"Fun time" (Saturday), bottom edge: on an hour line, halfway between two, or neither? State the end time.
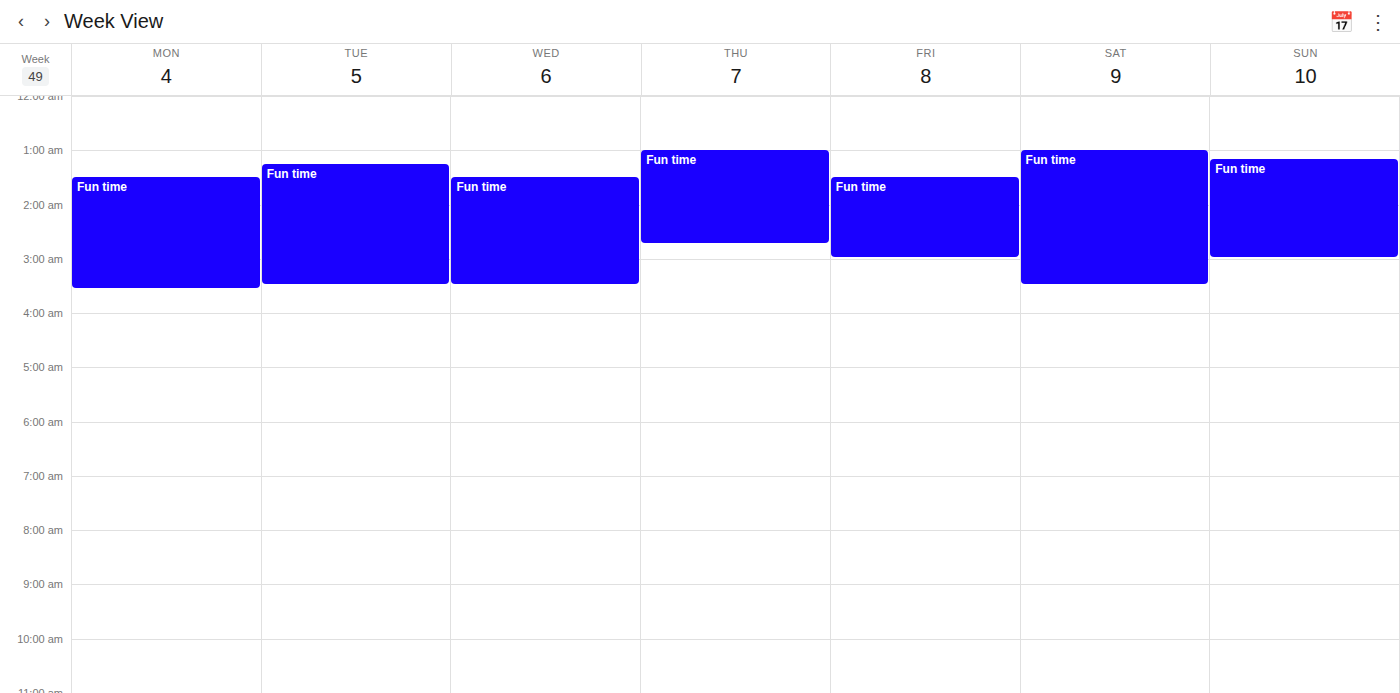
03:30 -- halfway between the 03:00 and 04:00 lines.